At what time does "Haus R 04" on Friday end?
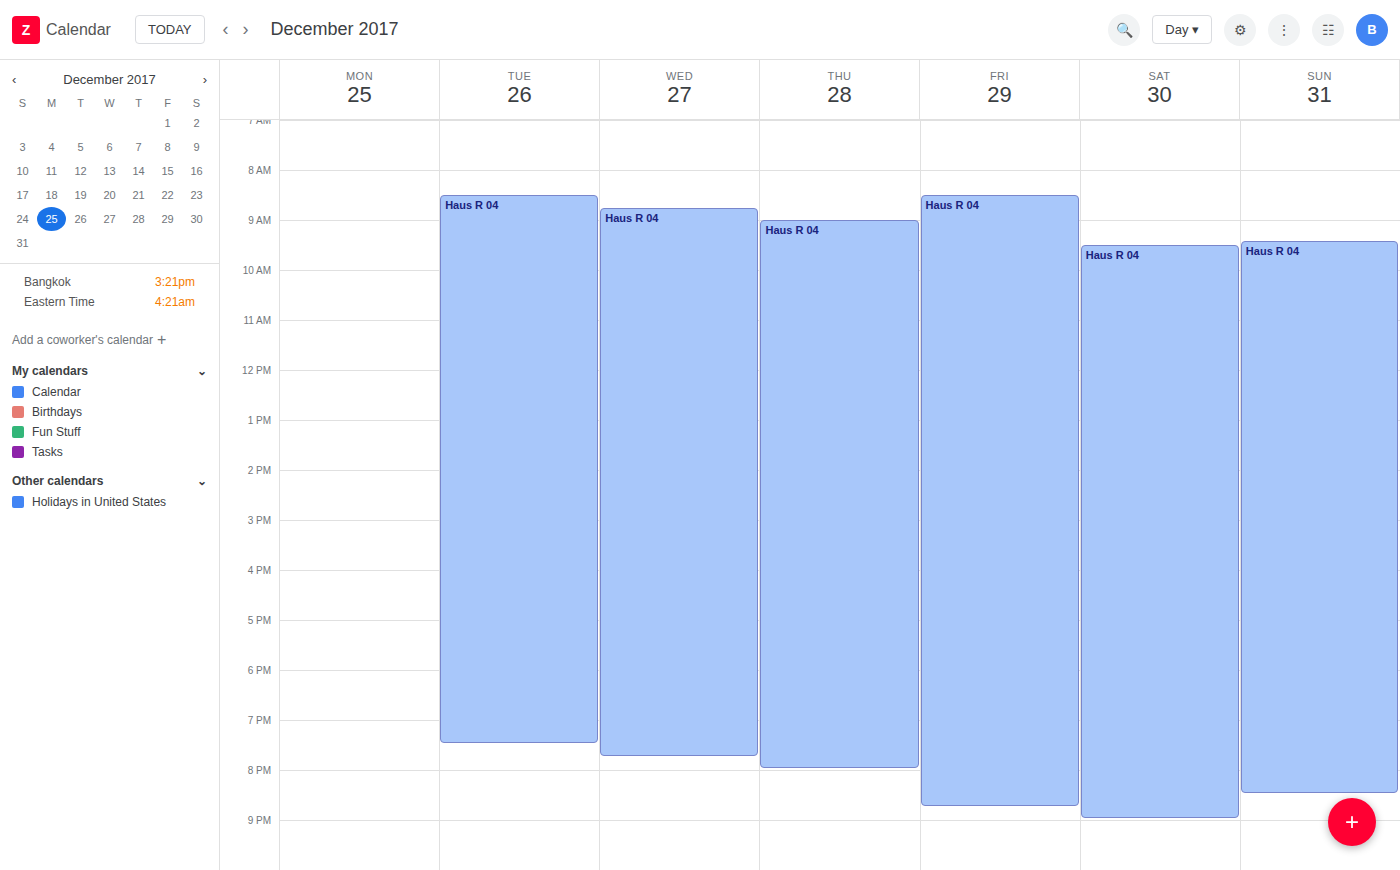
8:45 PM